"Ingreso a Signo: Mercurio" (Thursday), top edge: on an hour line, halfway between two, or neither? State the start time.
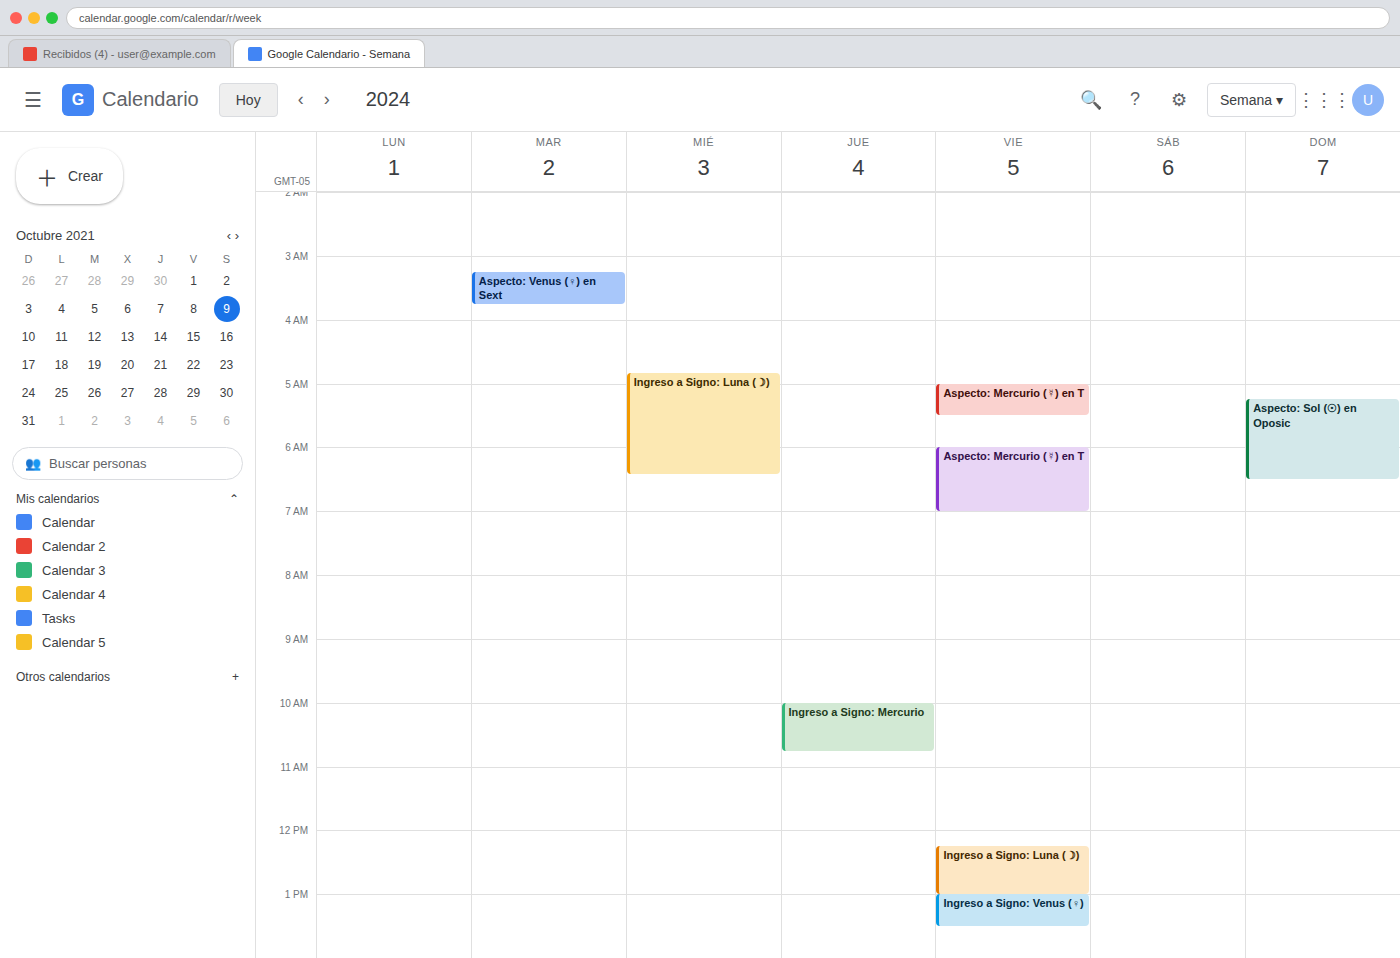
10:00 AM -- exactly on the 10 AM line.